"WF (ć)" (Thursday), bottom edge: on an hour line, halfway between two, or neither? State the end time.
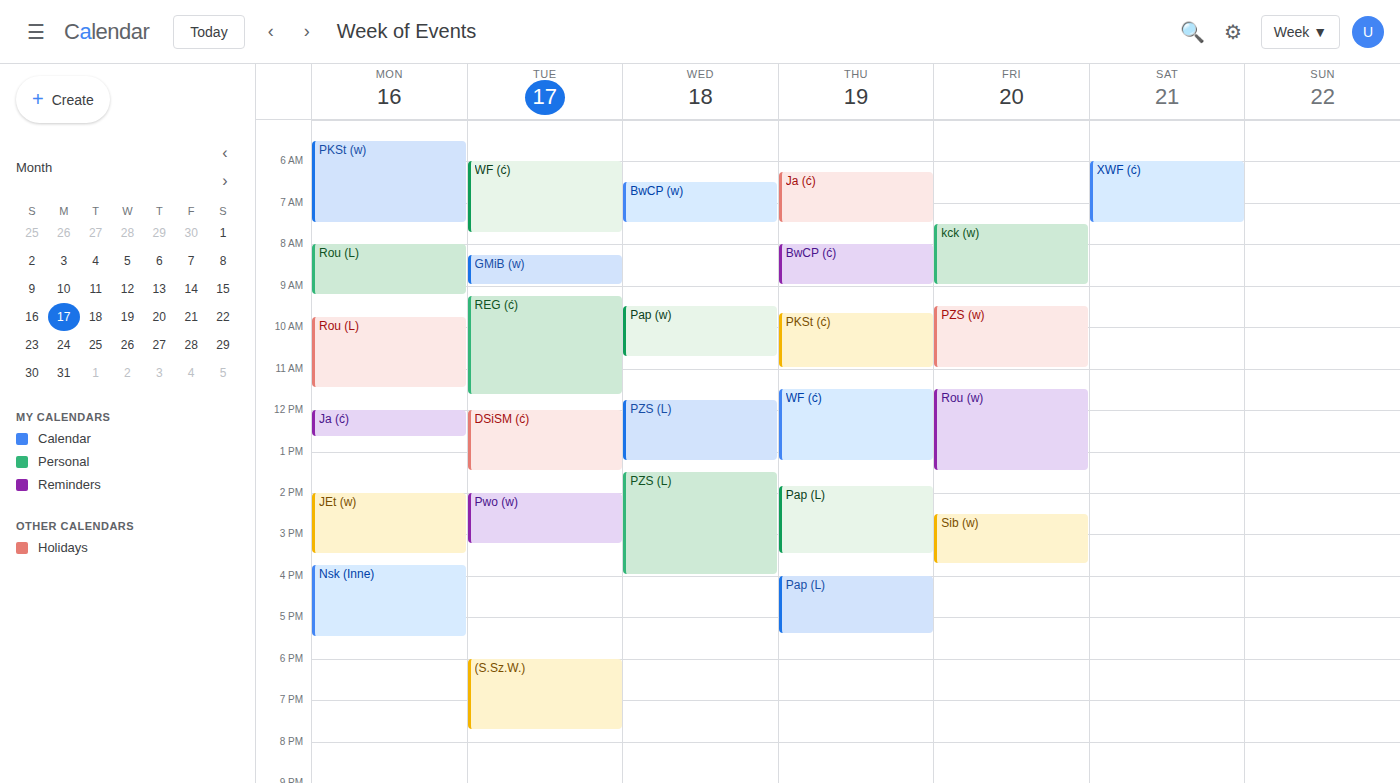
1:15 PM -- neither: a quarter of the way from the 1 PM line to the 2 PM line.